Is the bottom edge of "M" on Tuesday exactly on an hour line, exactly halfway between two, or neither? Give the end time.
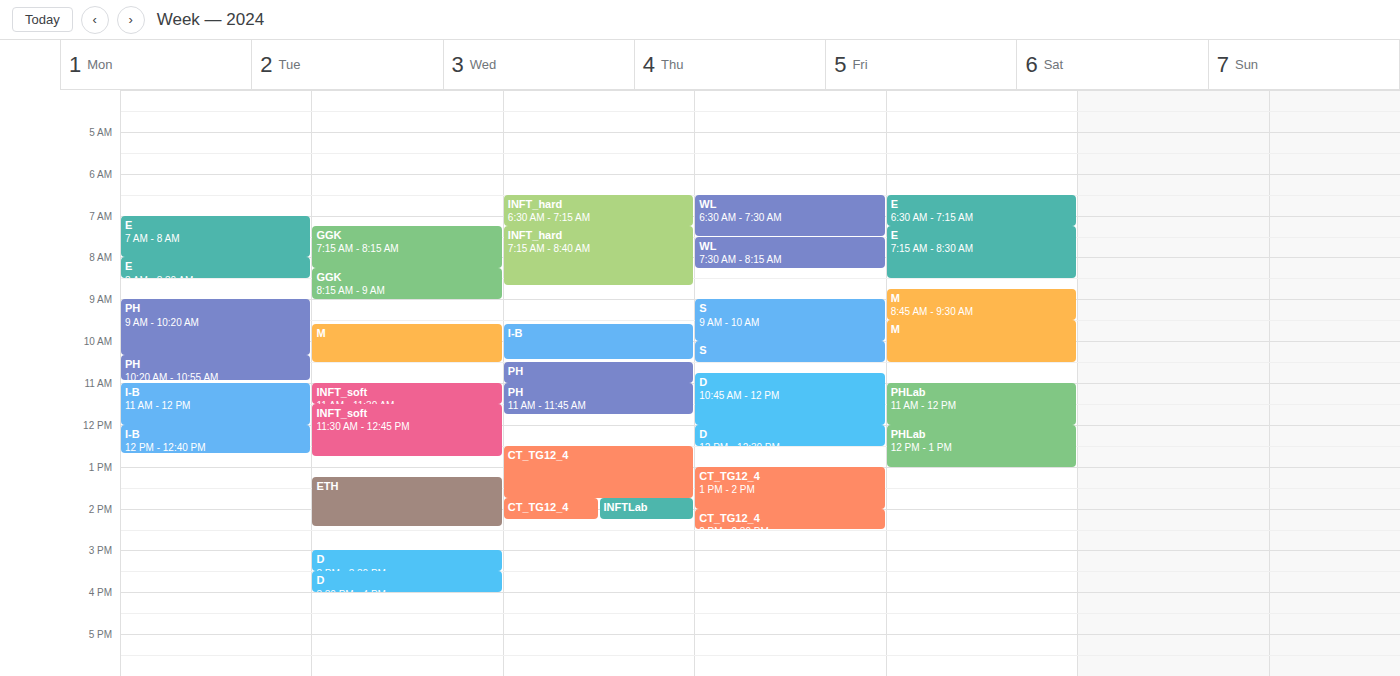
10:30 AM -- halfway between the 10 AM and 11 AM lines.